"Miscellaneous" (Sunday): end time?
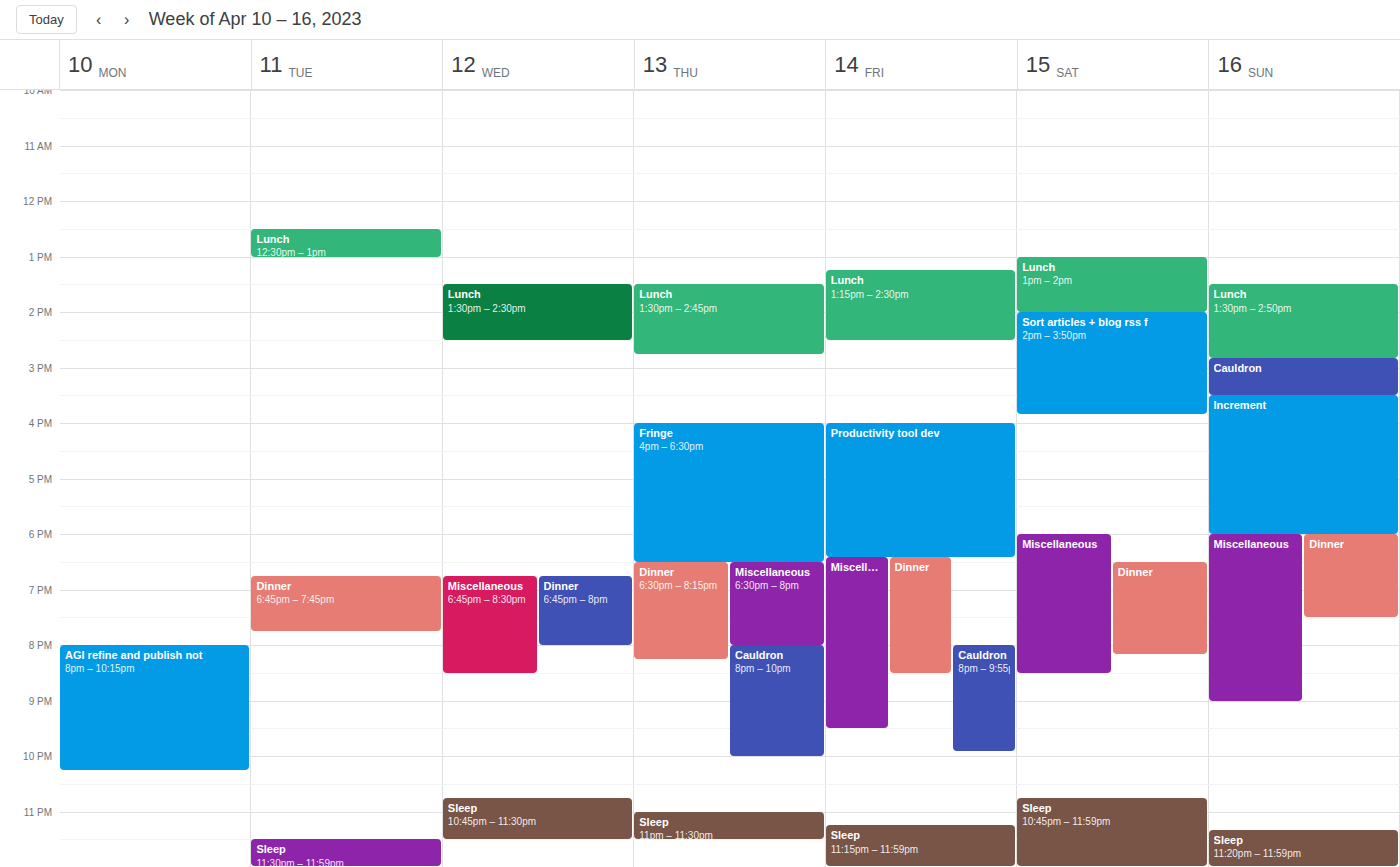
9:00 PM